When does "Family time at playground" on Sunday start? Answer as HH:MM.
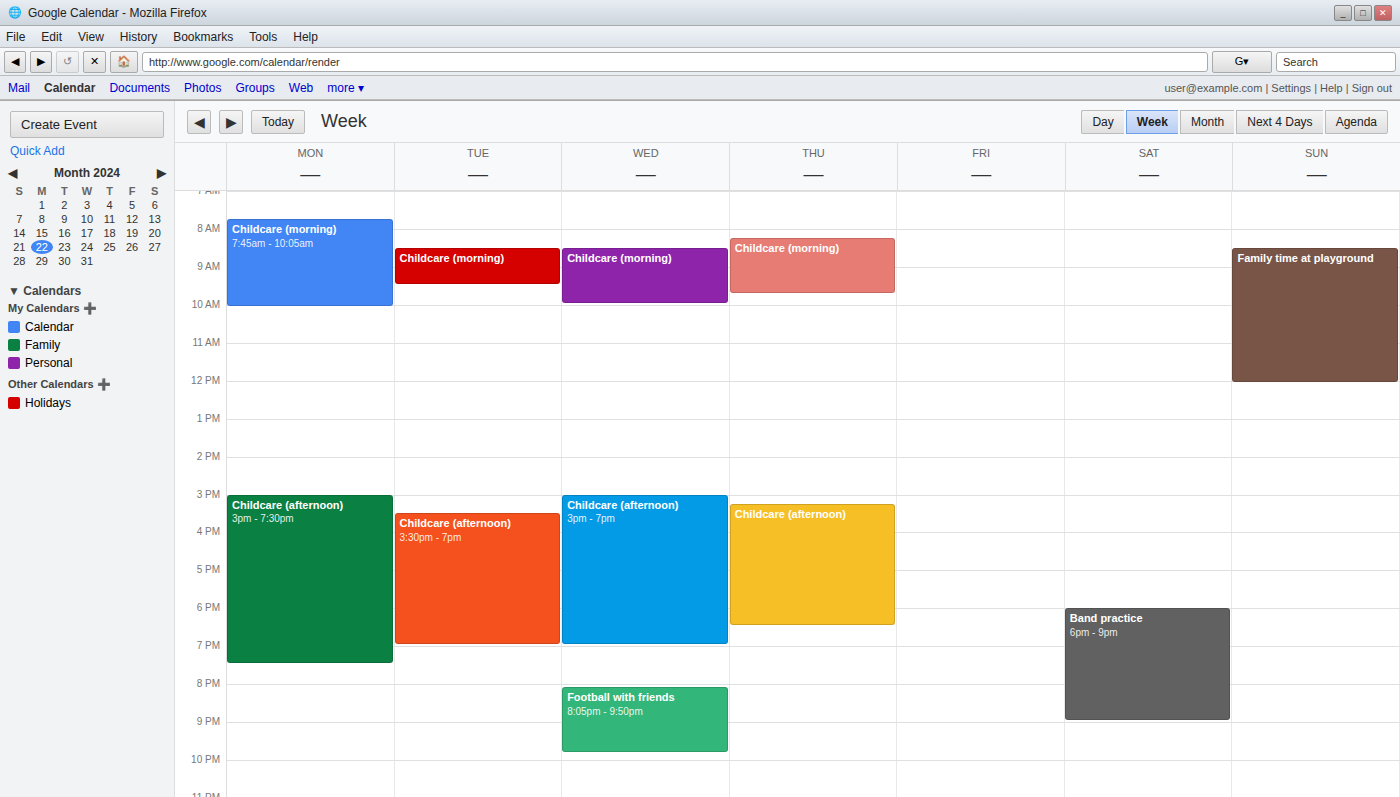
08:30